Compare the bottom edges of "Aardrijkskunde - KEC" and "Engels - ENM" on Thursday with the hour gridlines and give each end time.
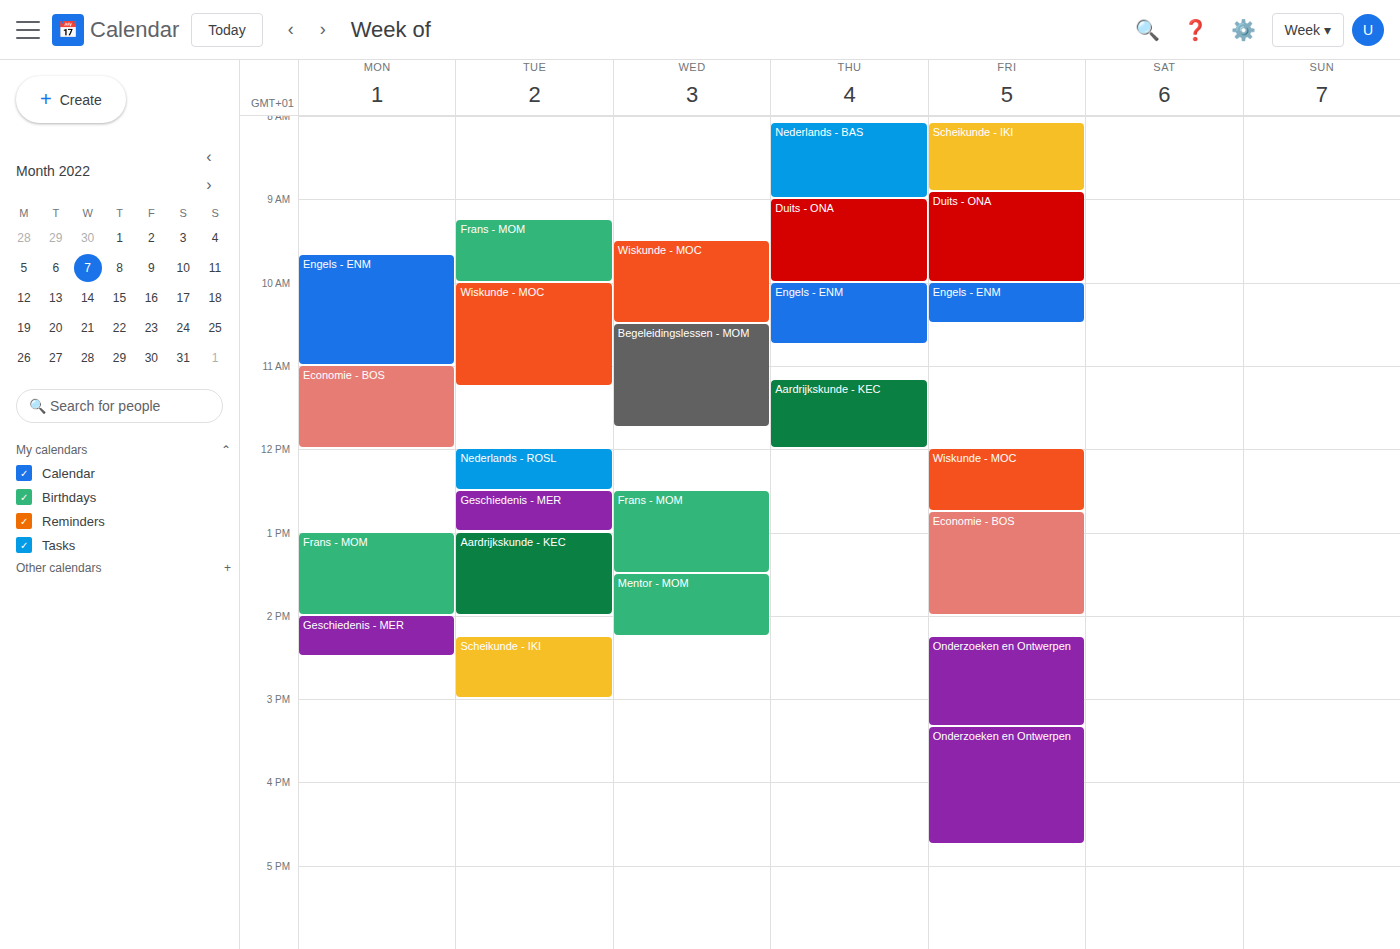
"Aardrijkskunde - KEC": 12:00 PM, exactly on the 12 PM line. "Engels - ENM": 10:45 AM, neither: three quarters of the way from the 10 AM line to the 11 AM line.